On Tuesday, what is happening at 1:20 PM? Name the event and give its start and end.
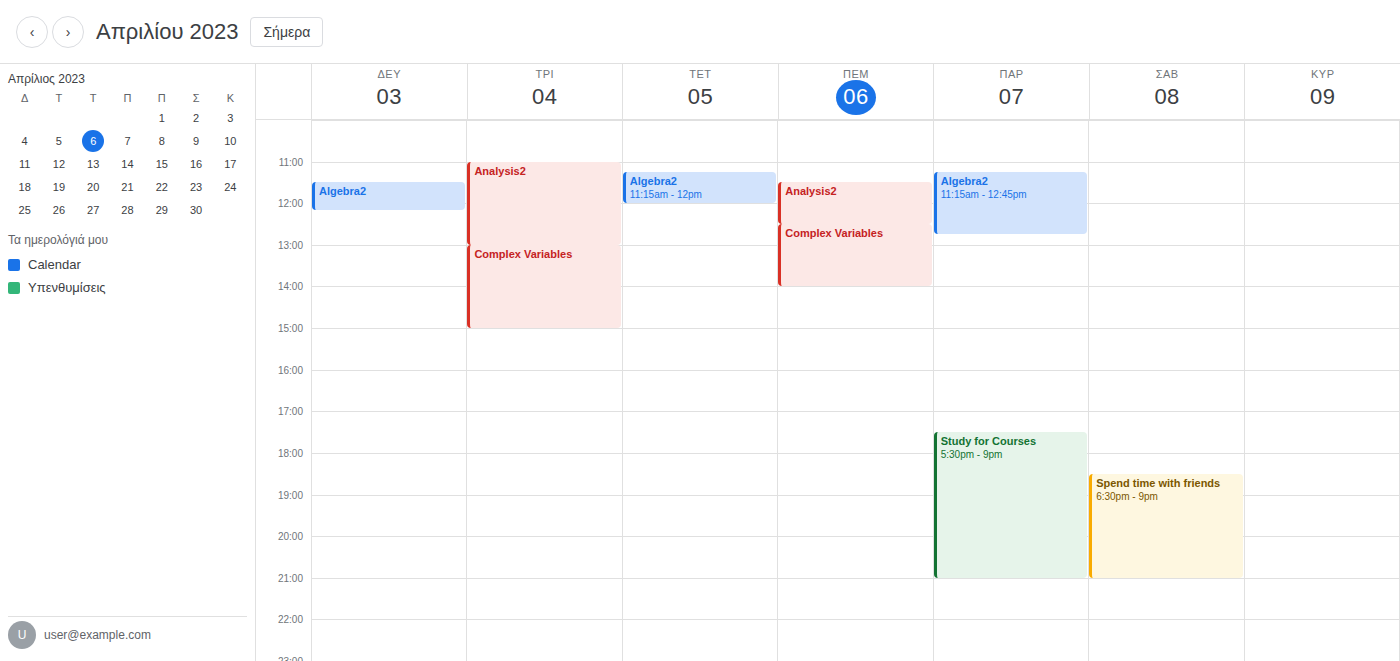
"Complex Variables", 1:00 PM to 3:00 PM